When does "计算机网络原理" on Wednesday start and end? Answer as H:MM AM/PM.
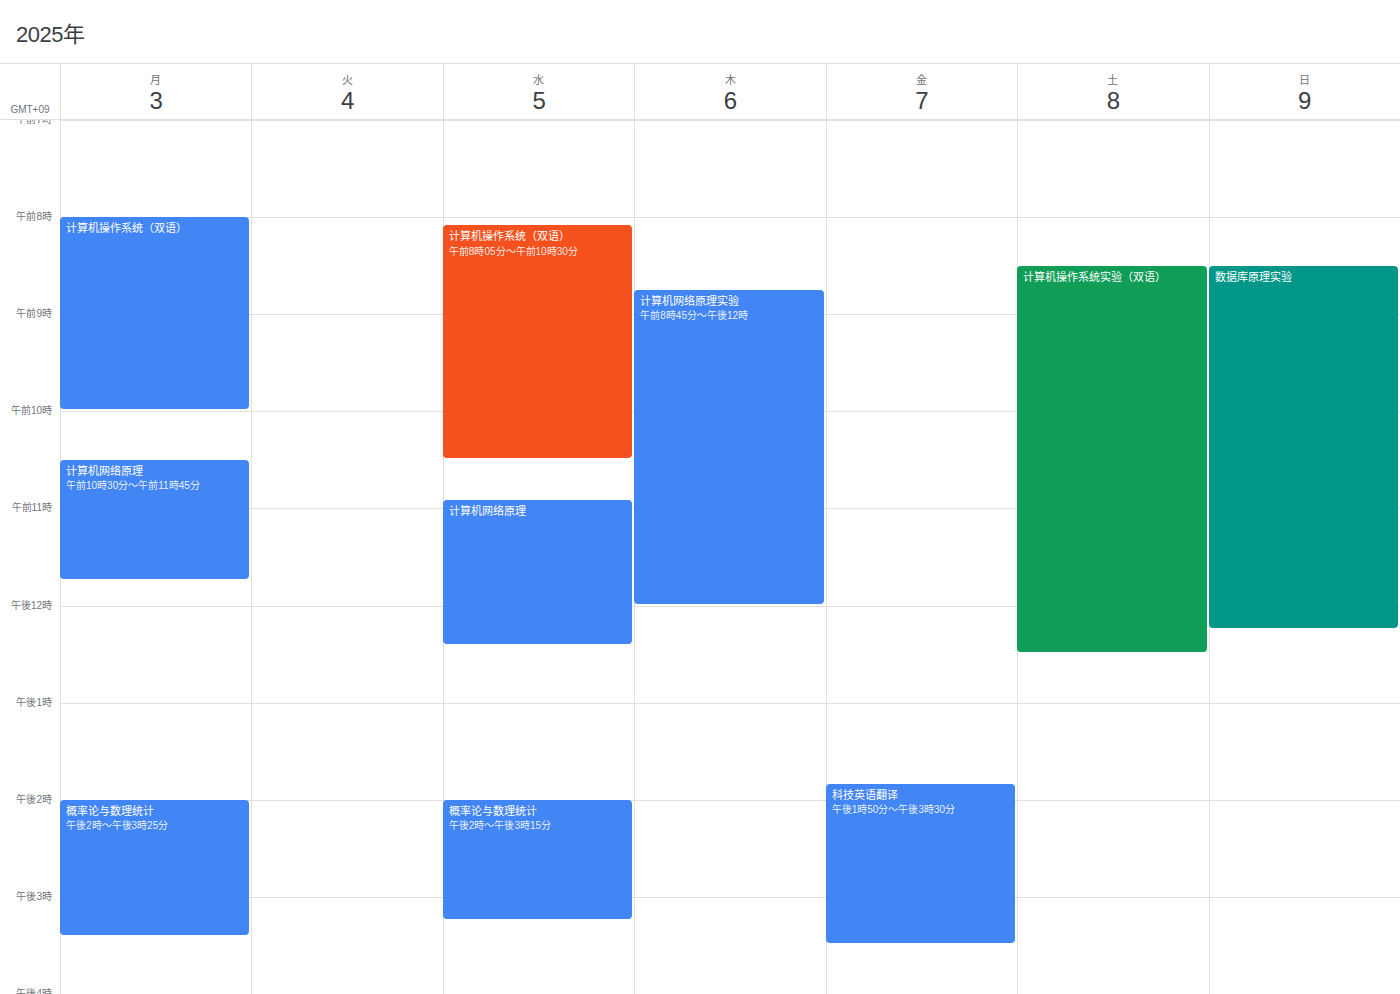
10:55 AM to 12:25 PM